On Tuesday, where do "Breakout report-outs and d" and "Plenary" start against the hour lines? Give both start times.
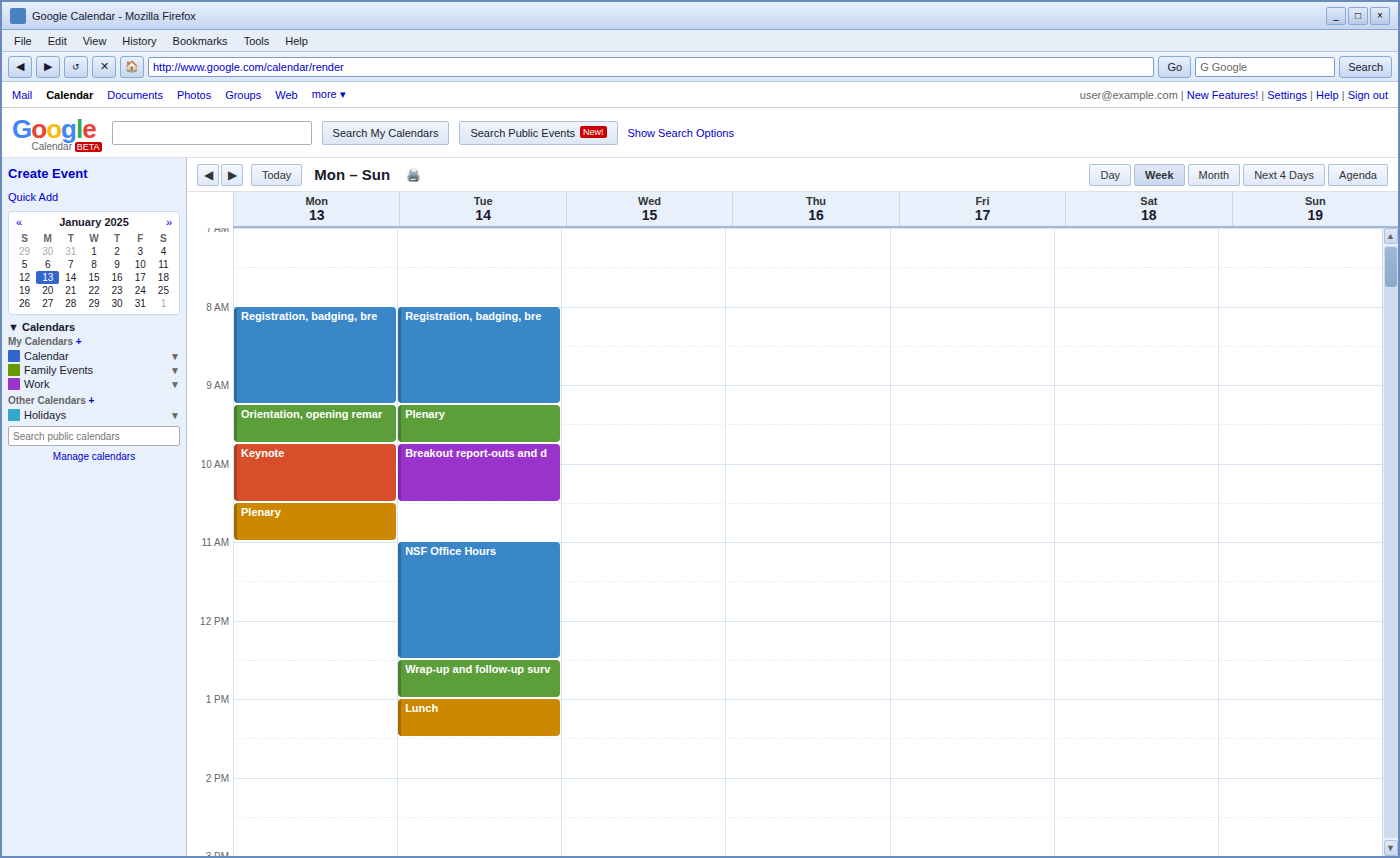
"Breakout report-outs and d": 9:45 AM, neither: three quarters of the way from the 9 AM line to the 10 AM line. "Plenary": 9:15 AM, neither: a quarter of the way from the 9 AM line to the 10 AM line.